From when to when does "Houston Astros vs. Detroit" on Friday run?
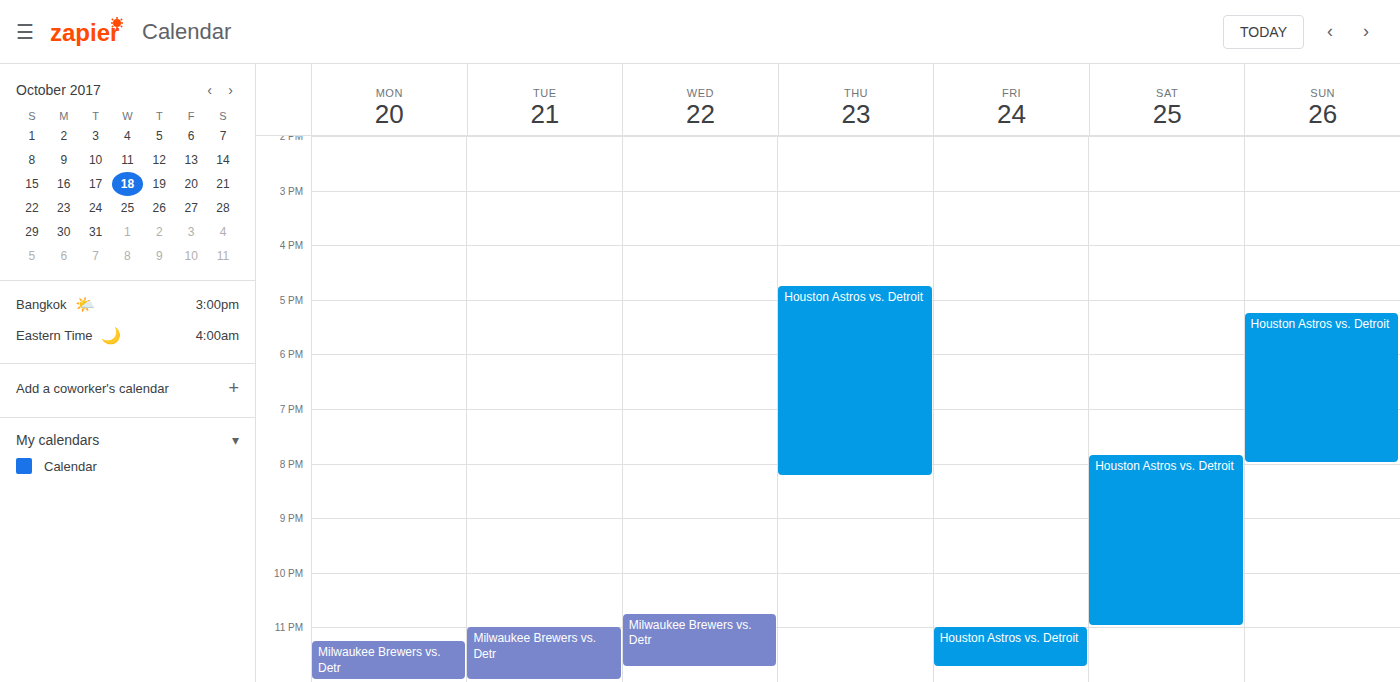
11:00 PM to 11:45 PM